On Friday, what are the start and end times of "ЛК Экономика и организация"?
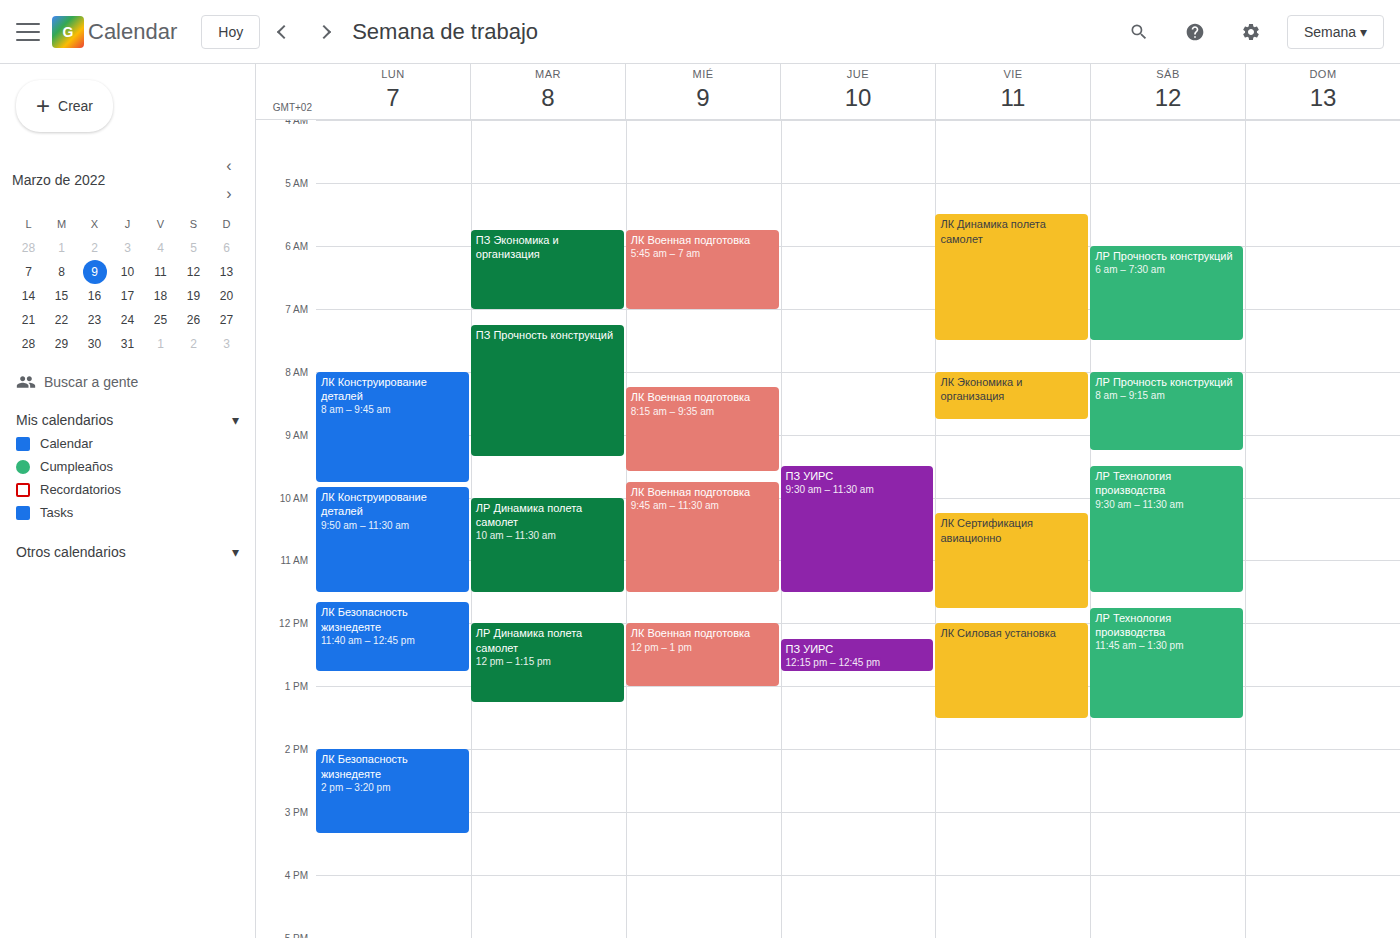
8:00 AM to 8:45 AM